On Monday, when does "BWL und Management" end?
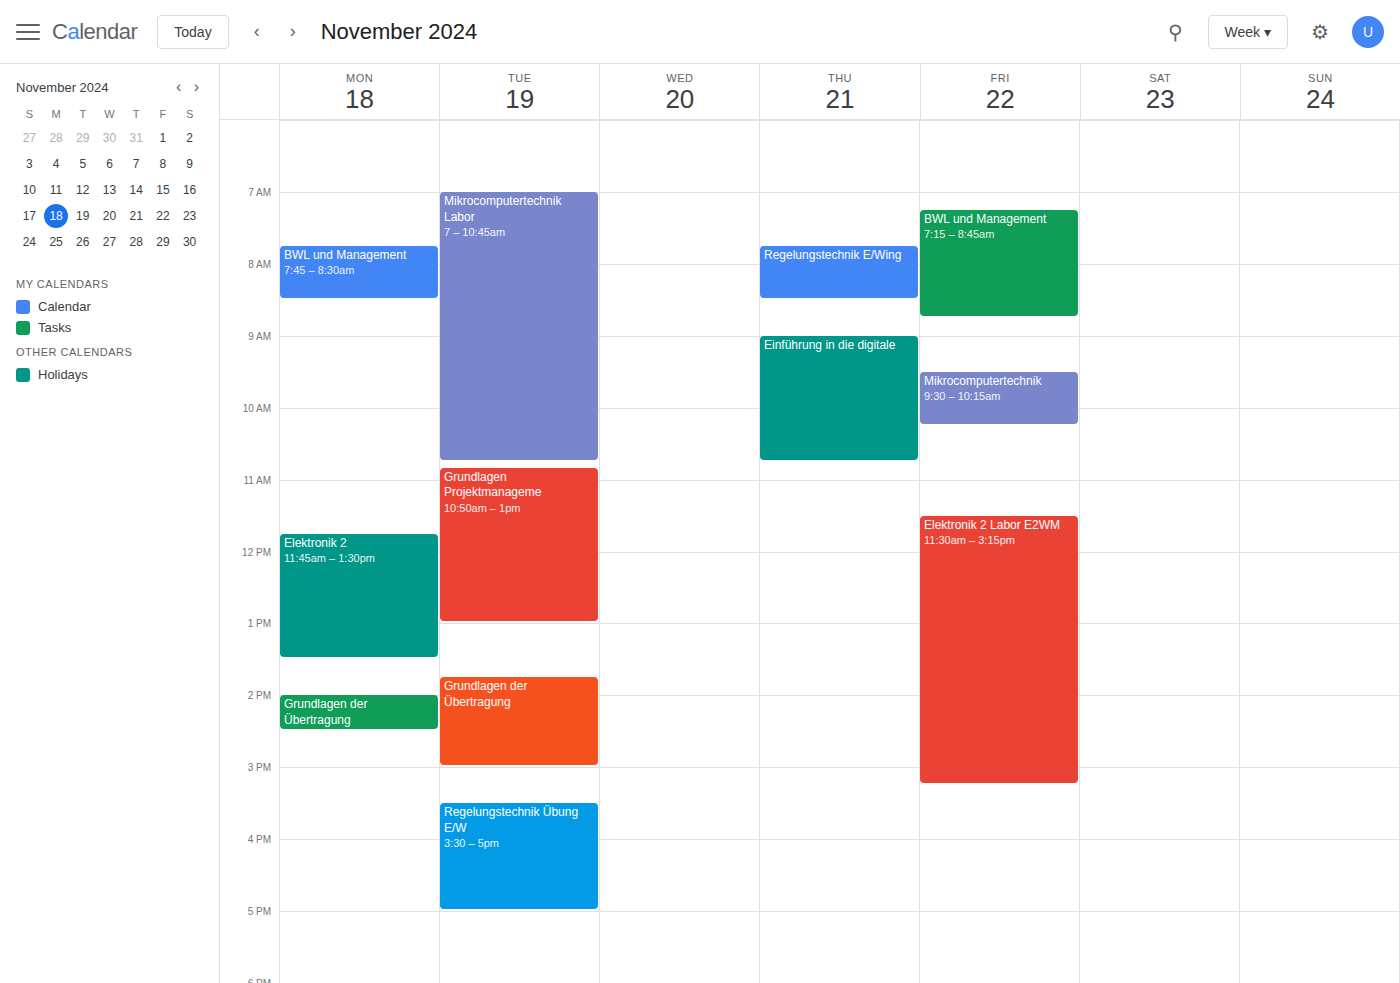
08:30